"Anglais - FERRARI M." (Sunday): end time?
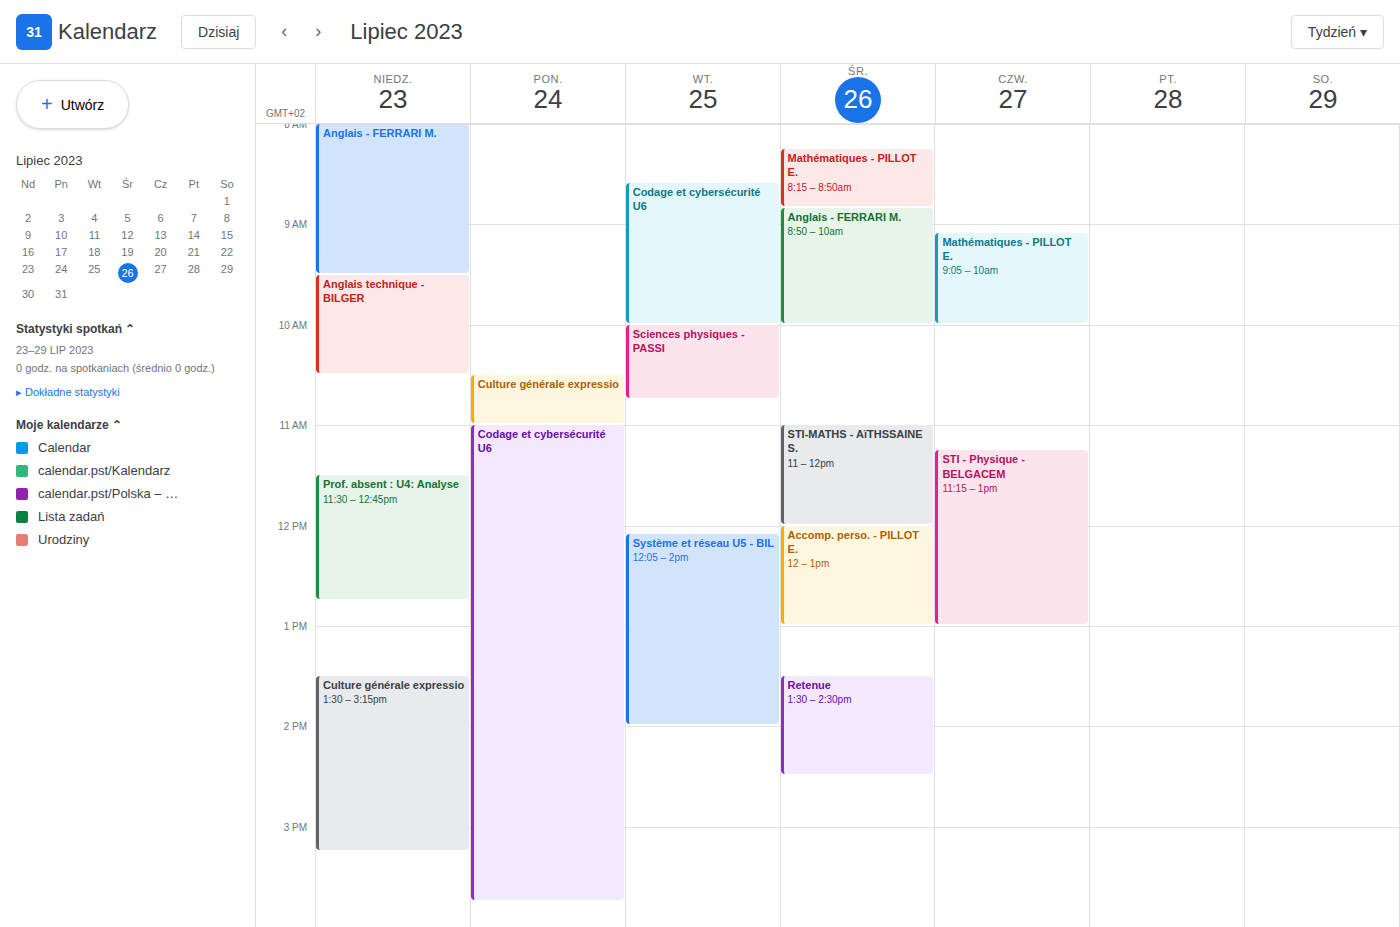
9:30 AM